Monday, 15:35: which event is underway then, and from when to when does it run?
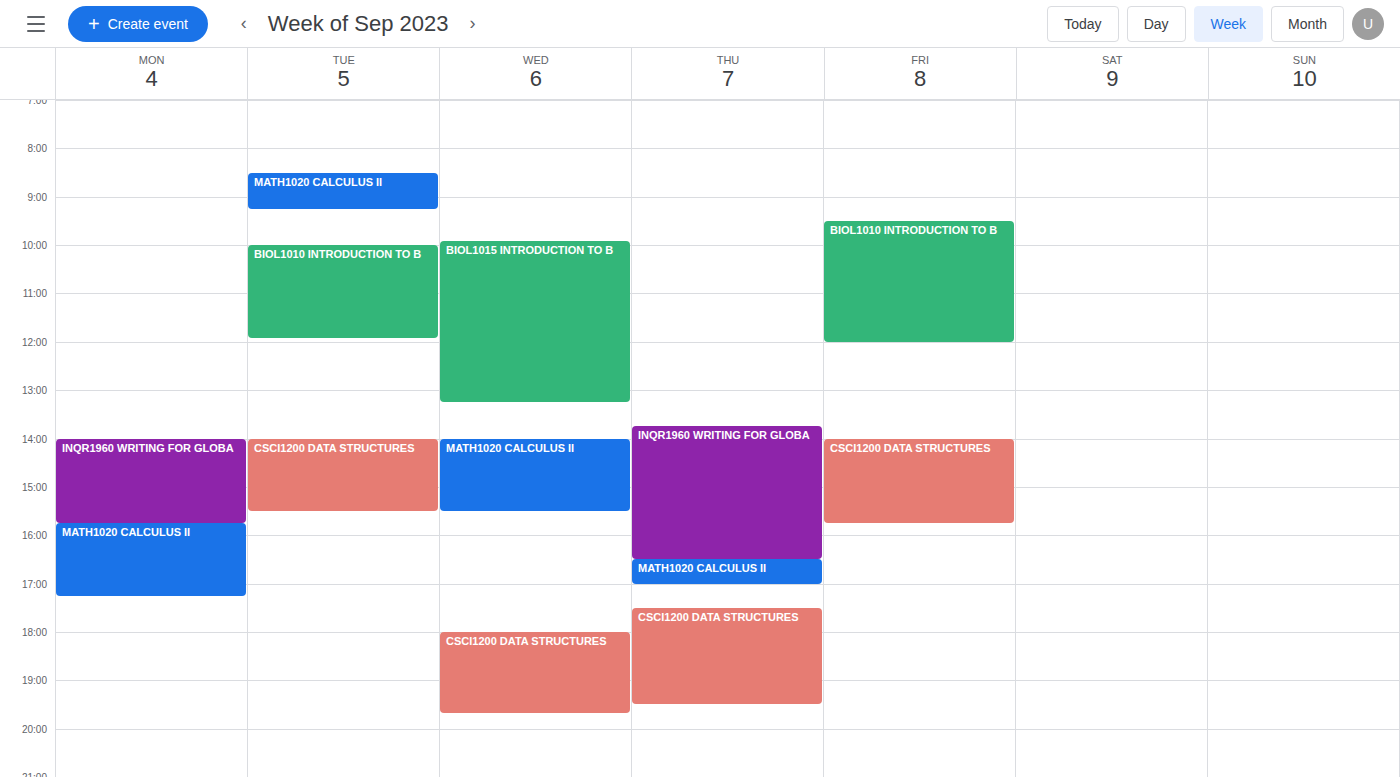
"INQR1960 WRITING FOR GLOBA", 14:00 to 15:45